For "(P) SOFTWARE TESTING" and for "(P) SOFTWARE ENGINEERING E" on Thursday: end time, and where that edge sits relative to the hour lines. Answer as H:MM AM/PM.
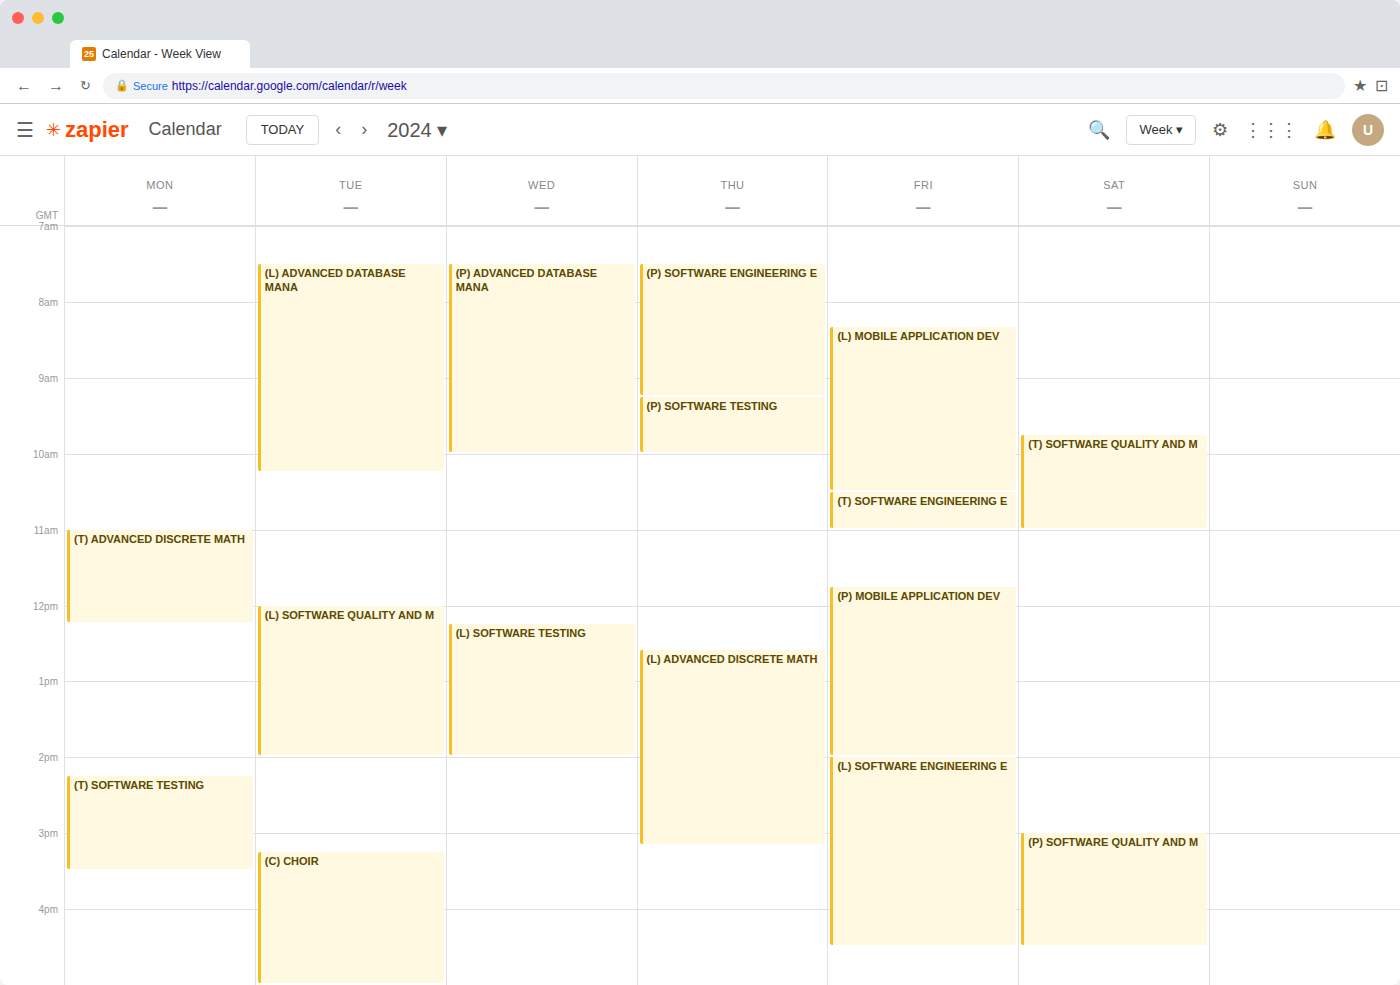
"(P) SOFTWARE TESTING": 10:00 AM, exactly on the 10 AM line. "(P) SOFTWARE ENGINEERING E": 9:15 AM, neither: a quarter of the way from the 9 AM line to the 10 AM line.